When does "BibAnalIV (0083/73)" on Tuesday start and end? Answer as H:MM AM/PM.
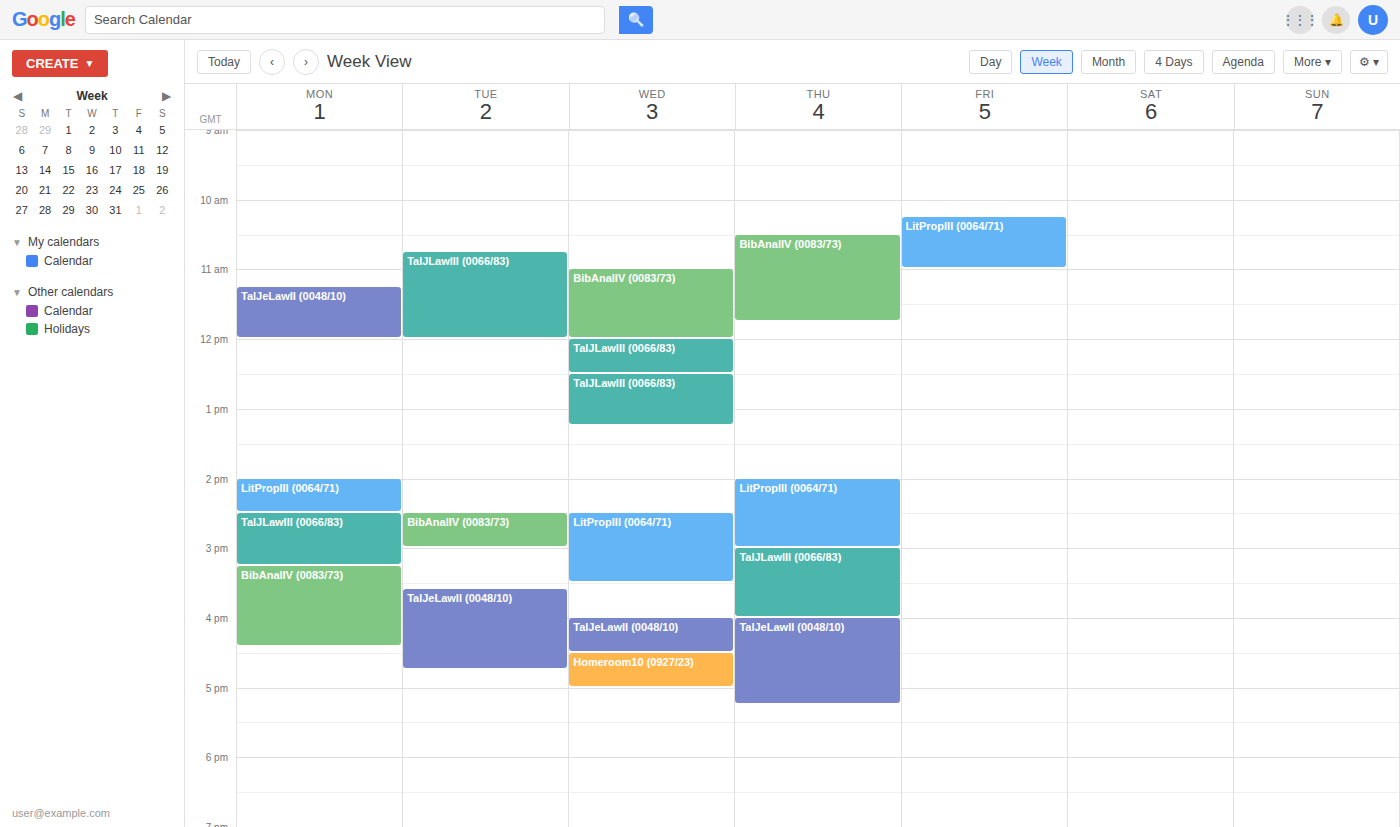
2:30 PM to 3:00 PM